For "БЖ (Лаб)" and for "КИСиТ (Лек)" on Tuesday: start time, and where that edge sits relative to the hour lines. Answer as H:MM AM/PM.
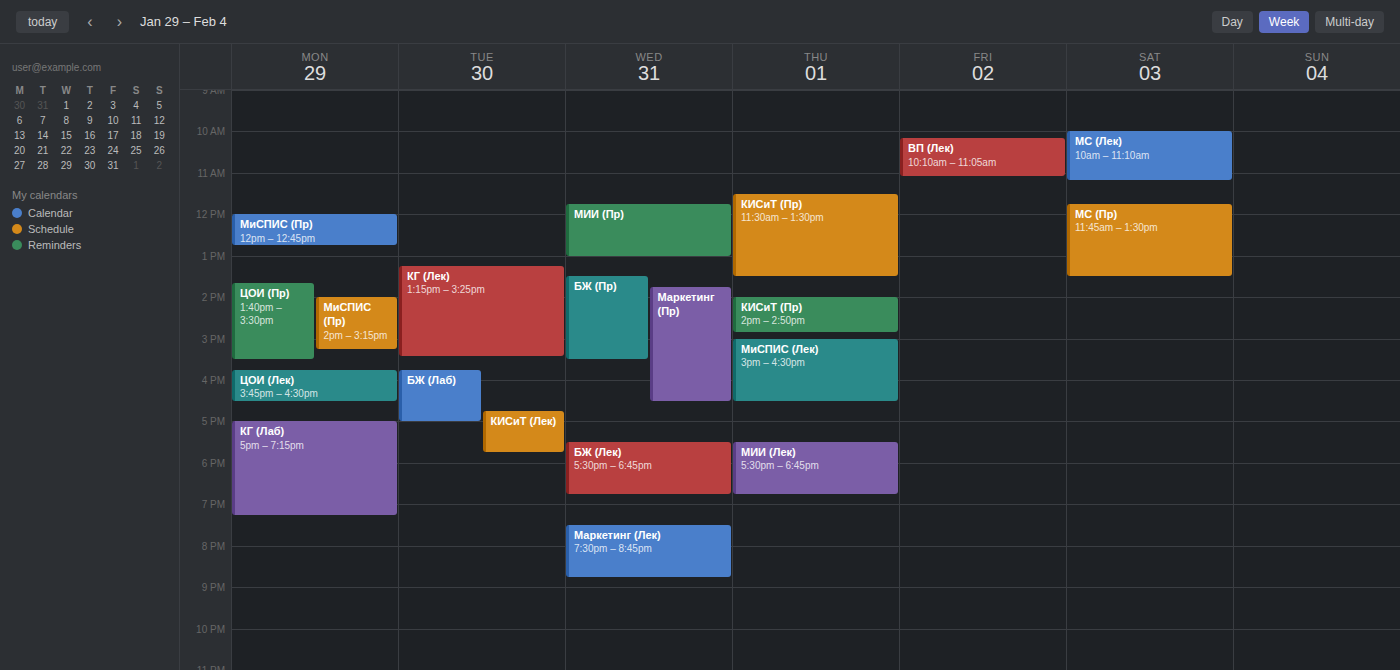
"БЖ (Лаб)": 3:45 PM, neither: three quarters of the way from the 3 PM line to the 4 PM line. "КИСиТ (Лек)": 4:45 PM, neither: three quarters of the way from the 4 PM line to the 5 PM line.